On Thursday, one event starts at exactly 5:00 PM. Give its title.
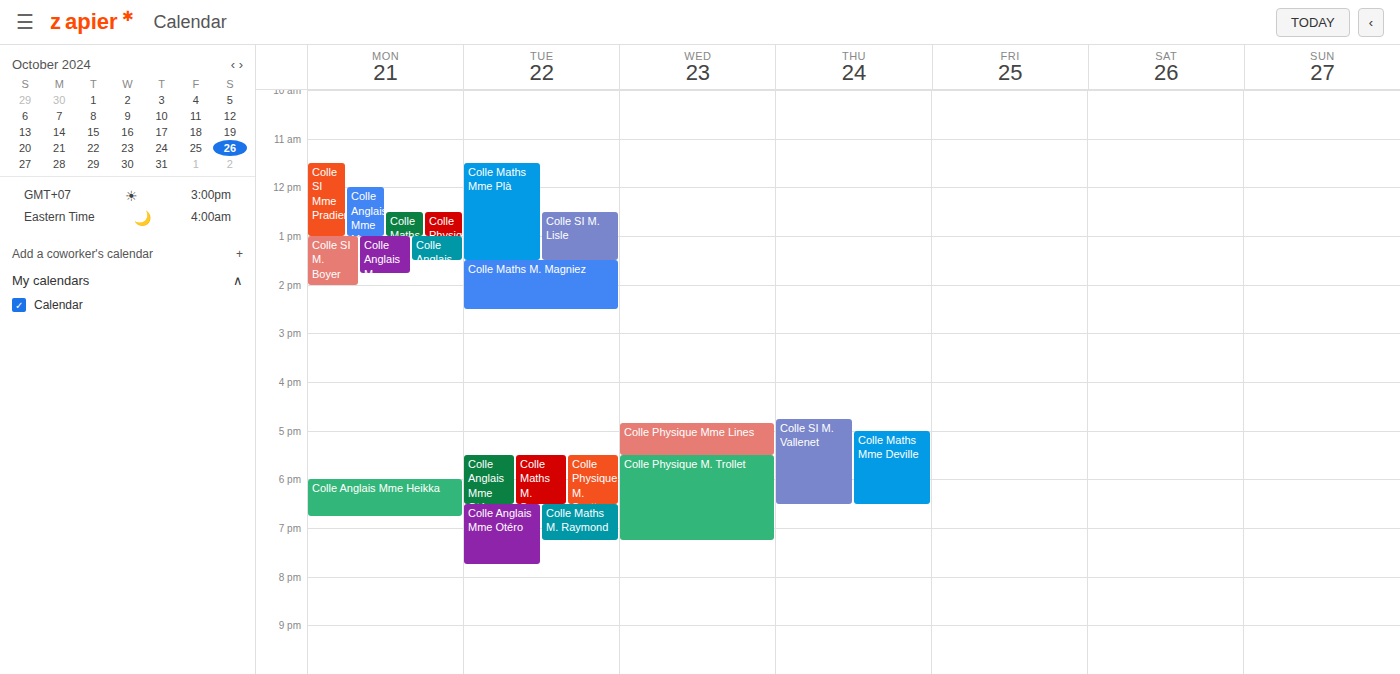
"Colle Maths Mme Deville"